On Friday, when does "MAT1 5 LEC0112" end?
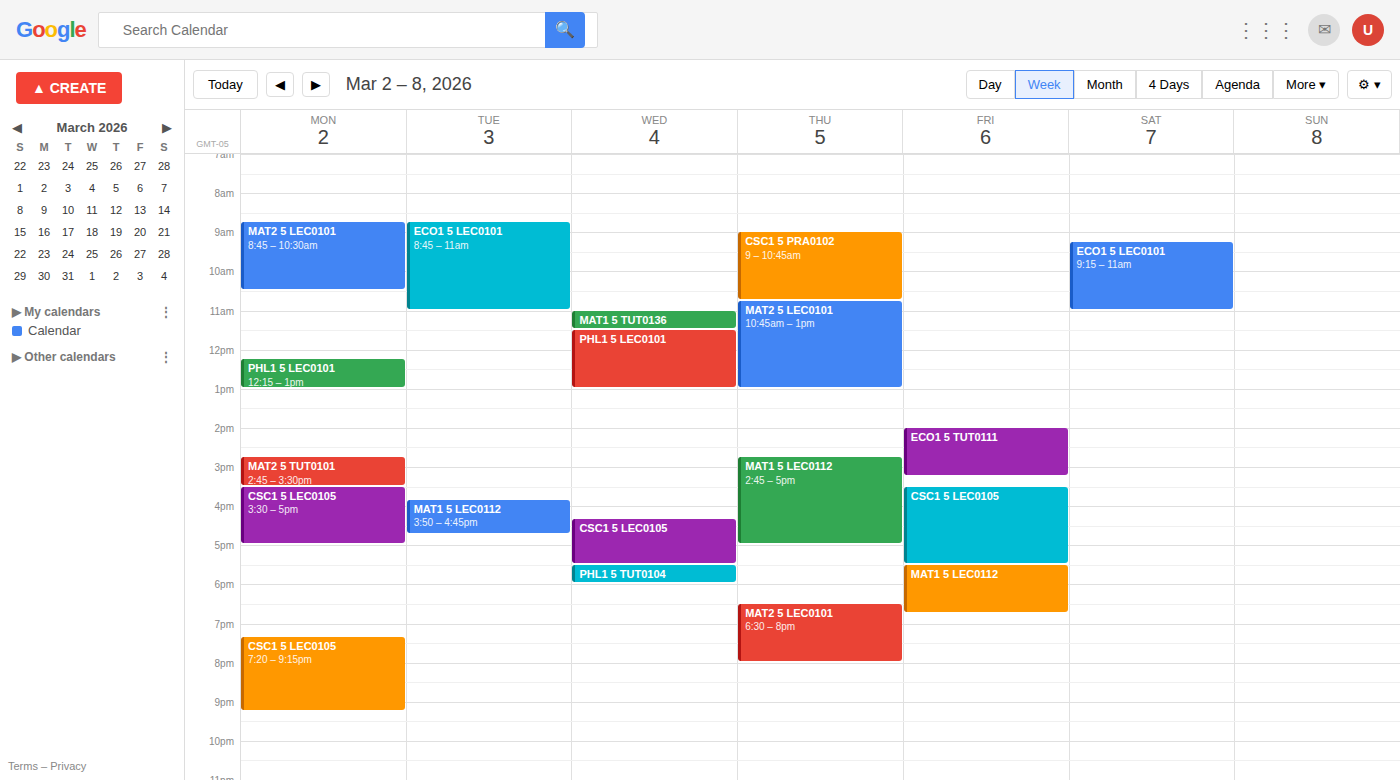
6:45 PM